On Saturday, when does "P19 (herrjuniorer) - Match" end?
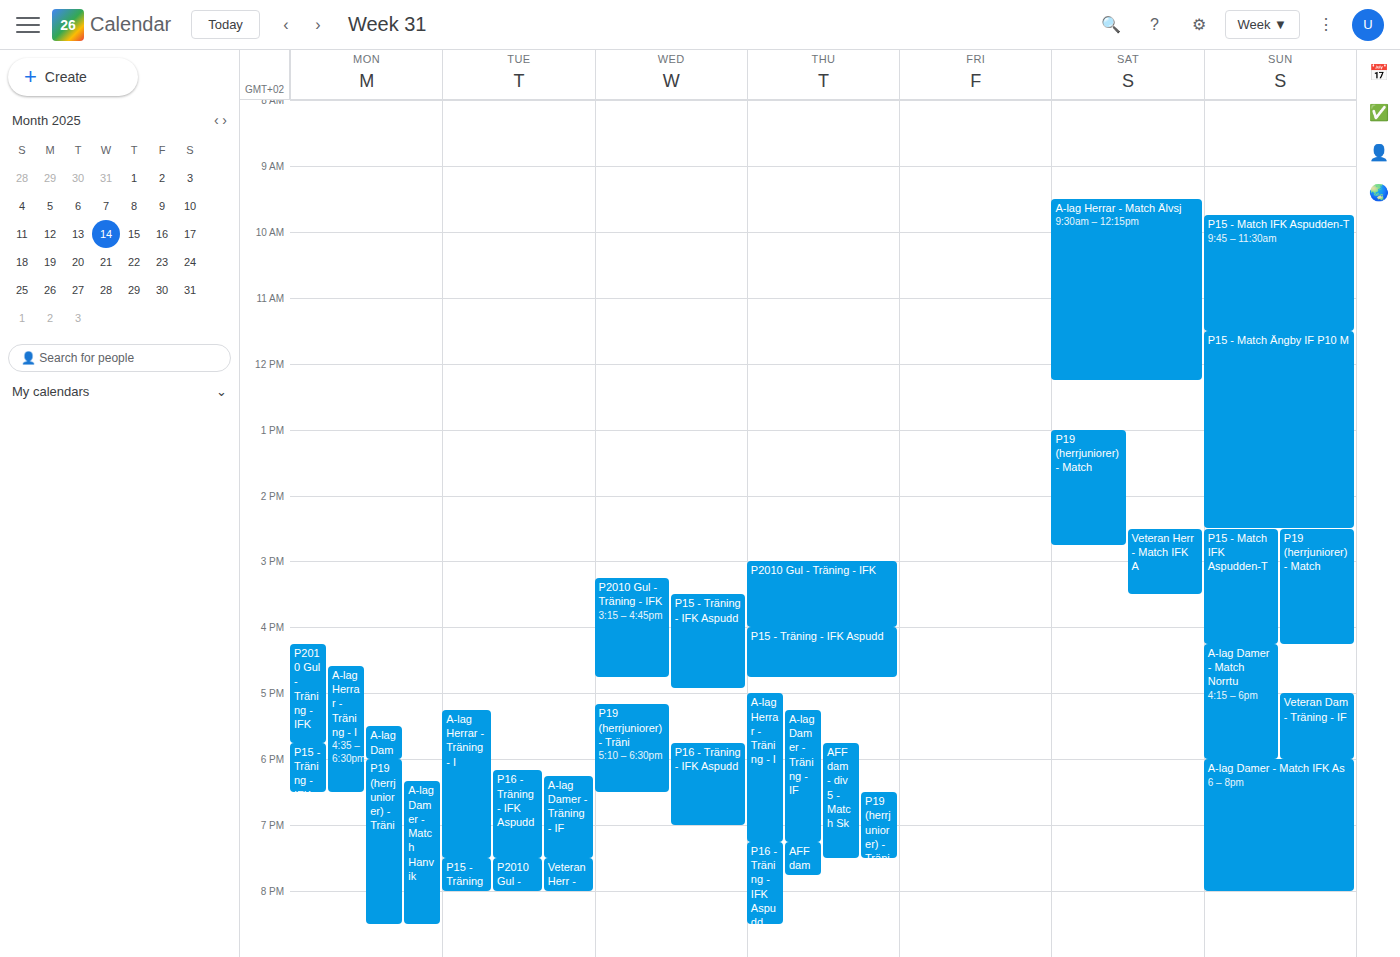
2:45 PM